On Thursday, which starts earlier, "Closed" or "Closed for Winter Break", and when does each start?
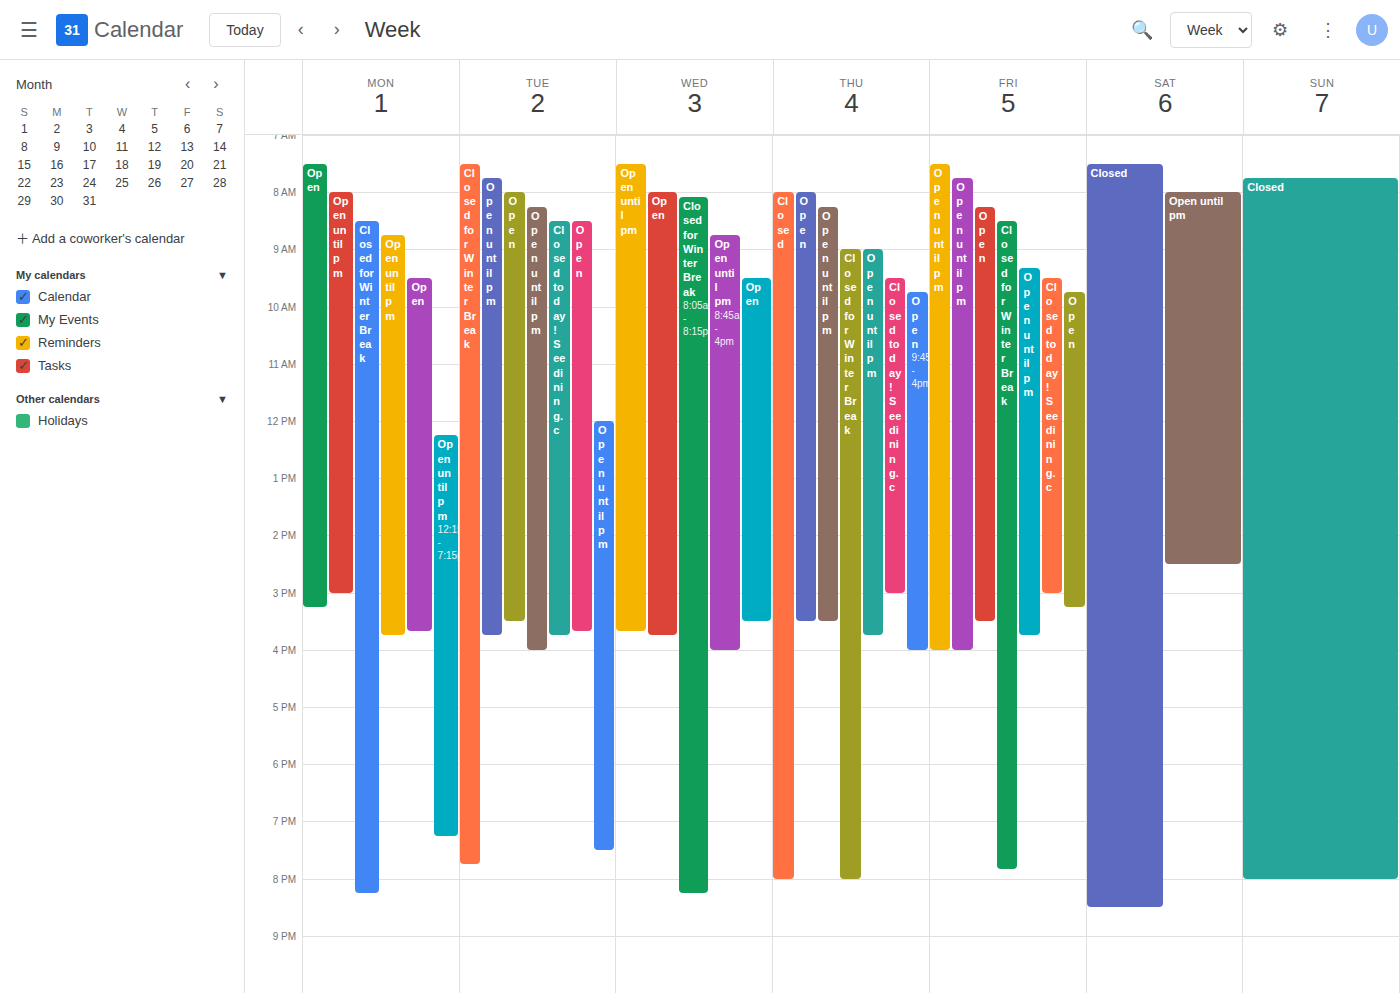
"Closed" 8:00 AM; "Closed for Winter Break" 9:00 AM.